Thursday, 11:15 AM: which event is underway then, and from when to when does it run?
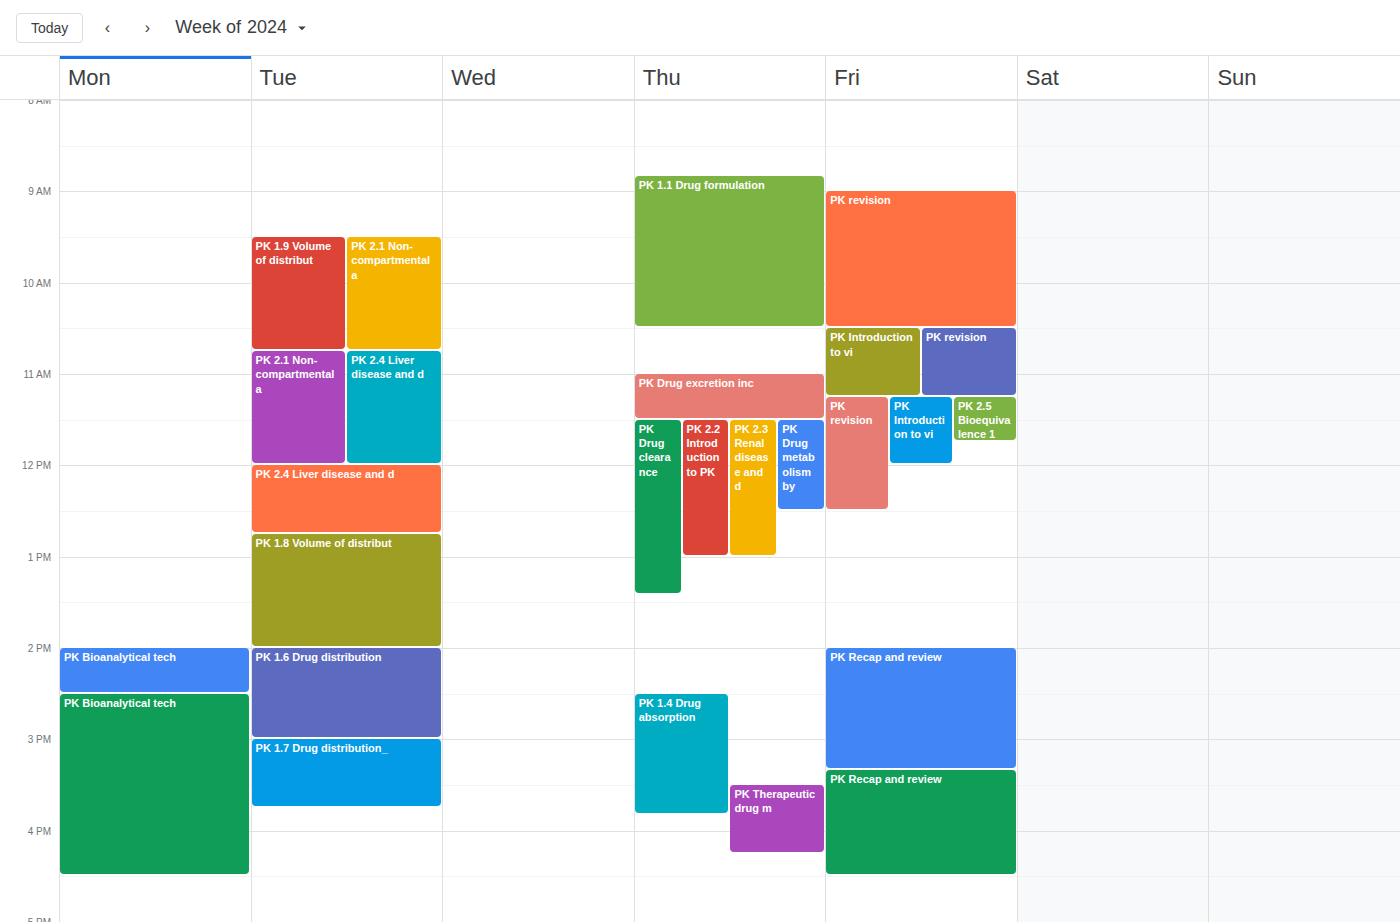
"PK Drug excretion inc", 11:00 AM to 11:30 AM